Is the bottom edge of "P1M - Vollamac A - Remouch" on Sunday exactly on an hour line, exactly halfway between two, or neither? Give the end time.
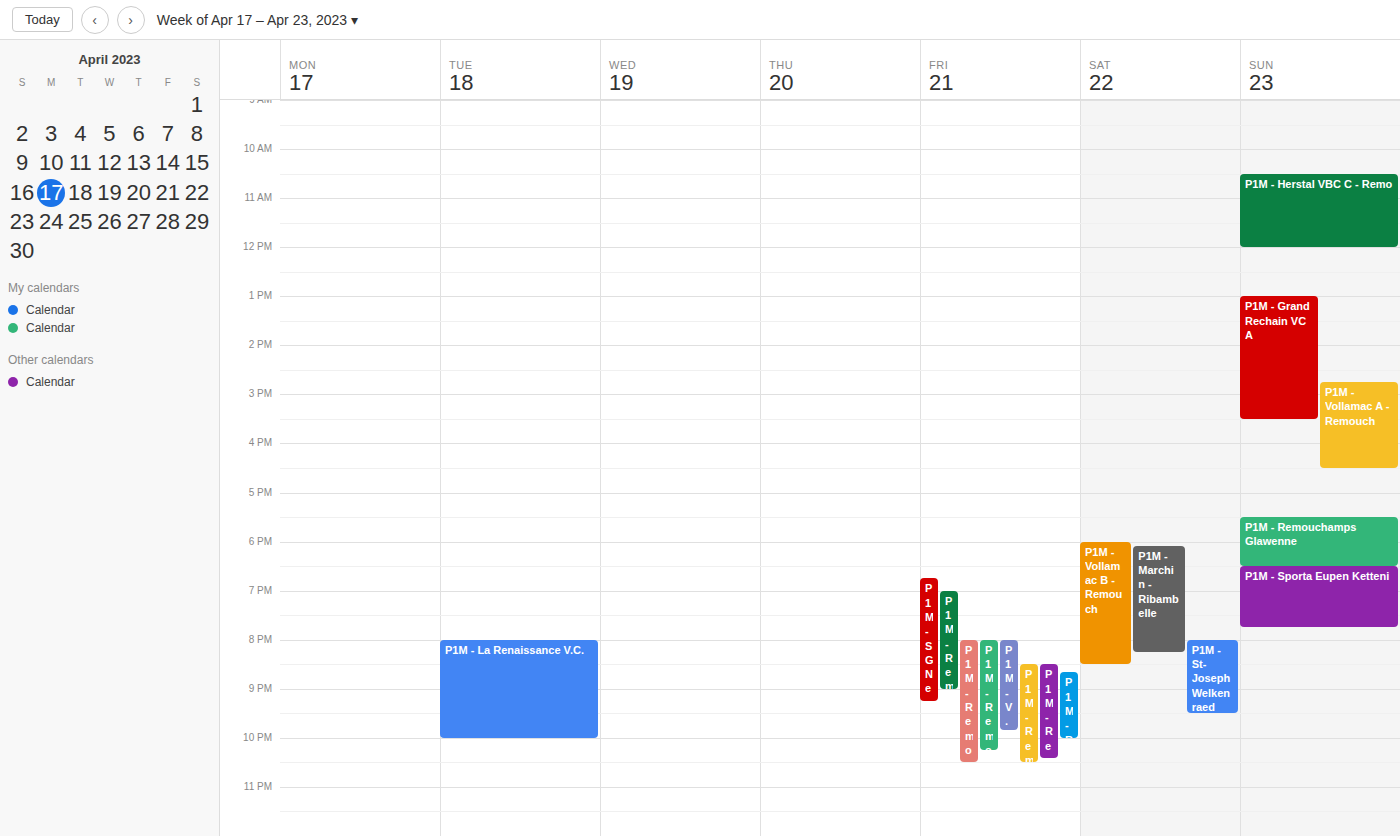
4:30 PM -- halfway between the 4 PM and 5 PM lines.